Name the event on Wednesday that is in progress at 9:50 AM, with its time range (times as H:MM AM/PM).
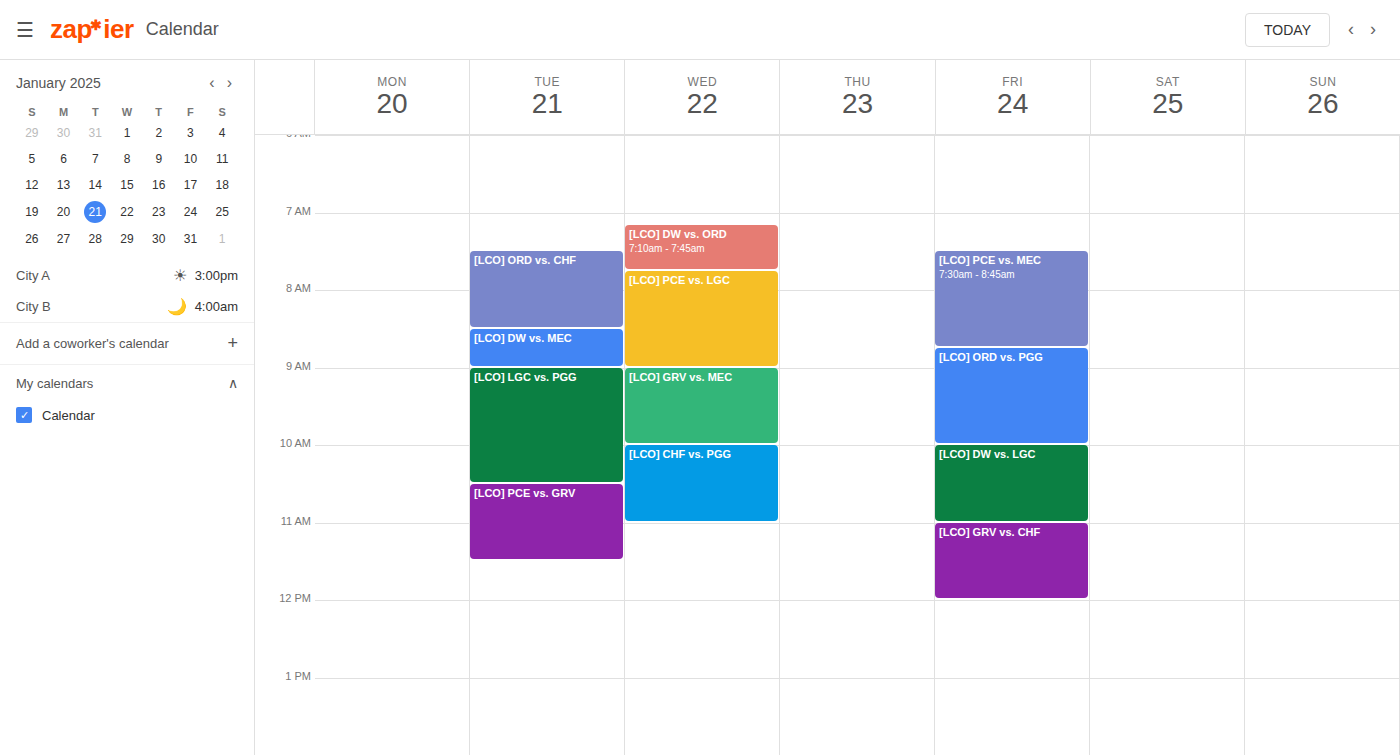
"[LCO] GRV vs. MEC", 9:00 AM to 10:00 AM